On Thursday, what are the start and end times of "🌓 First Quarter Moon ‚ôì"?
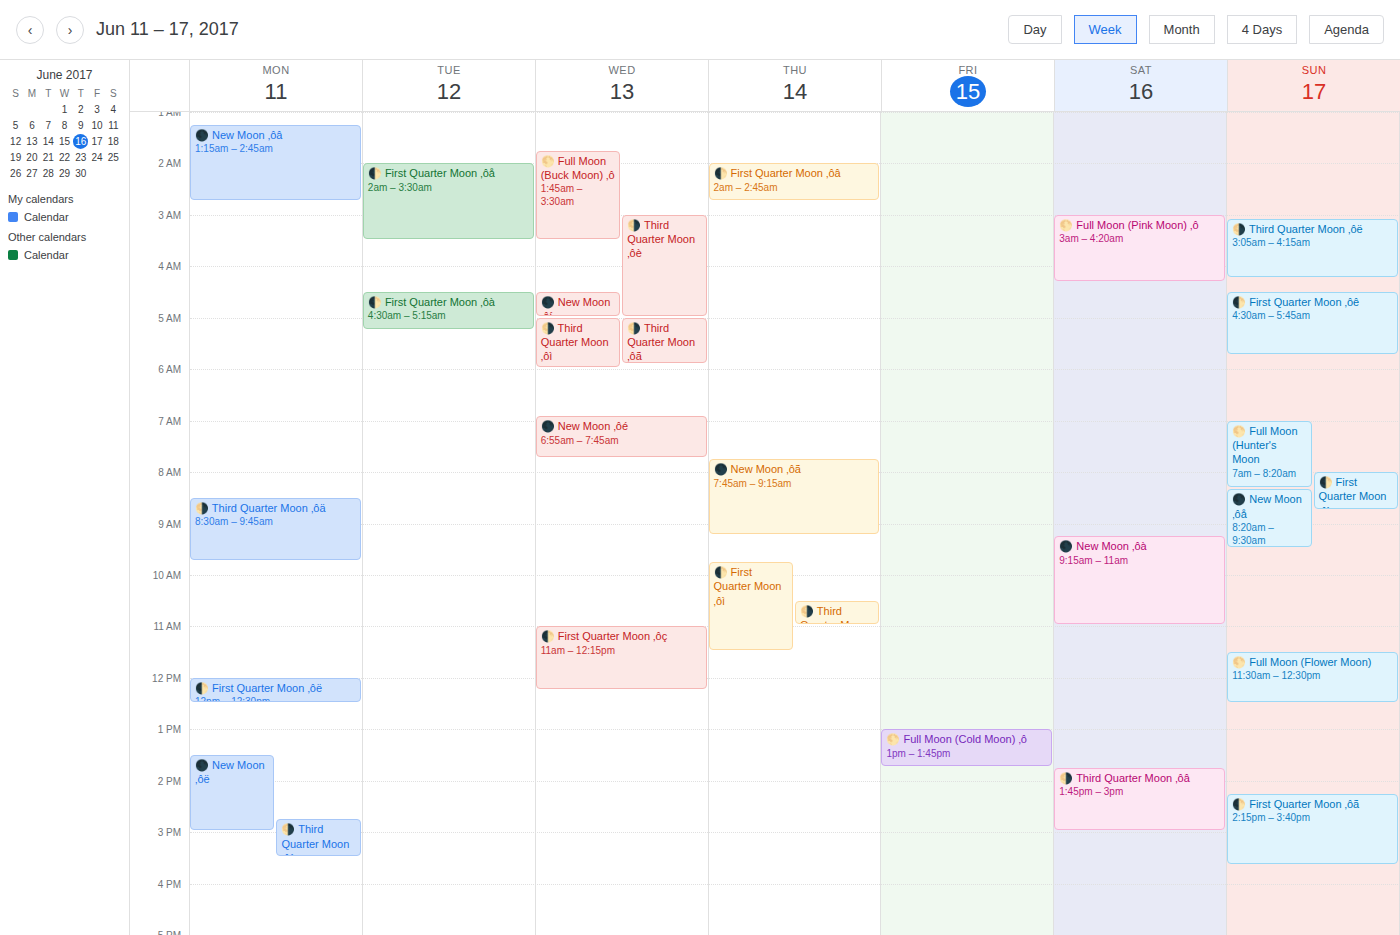
9:45 AM to 11:30 AM